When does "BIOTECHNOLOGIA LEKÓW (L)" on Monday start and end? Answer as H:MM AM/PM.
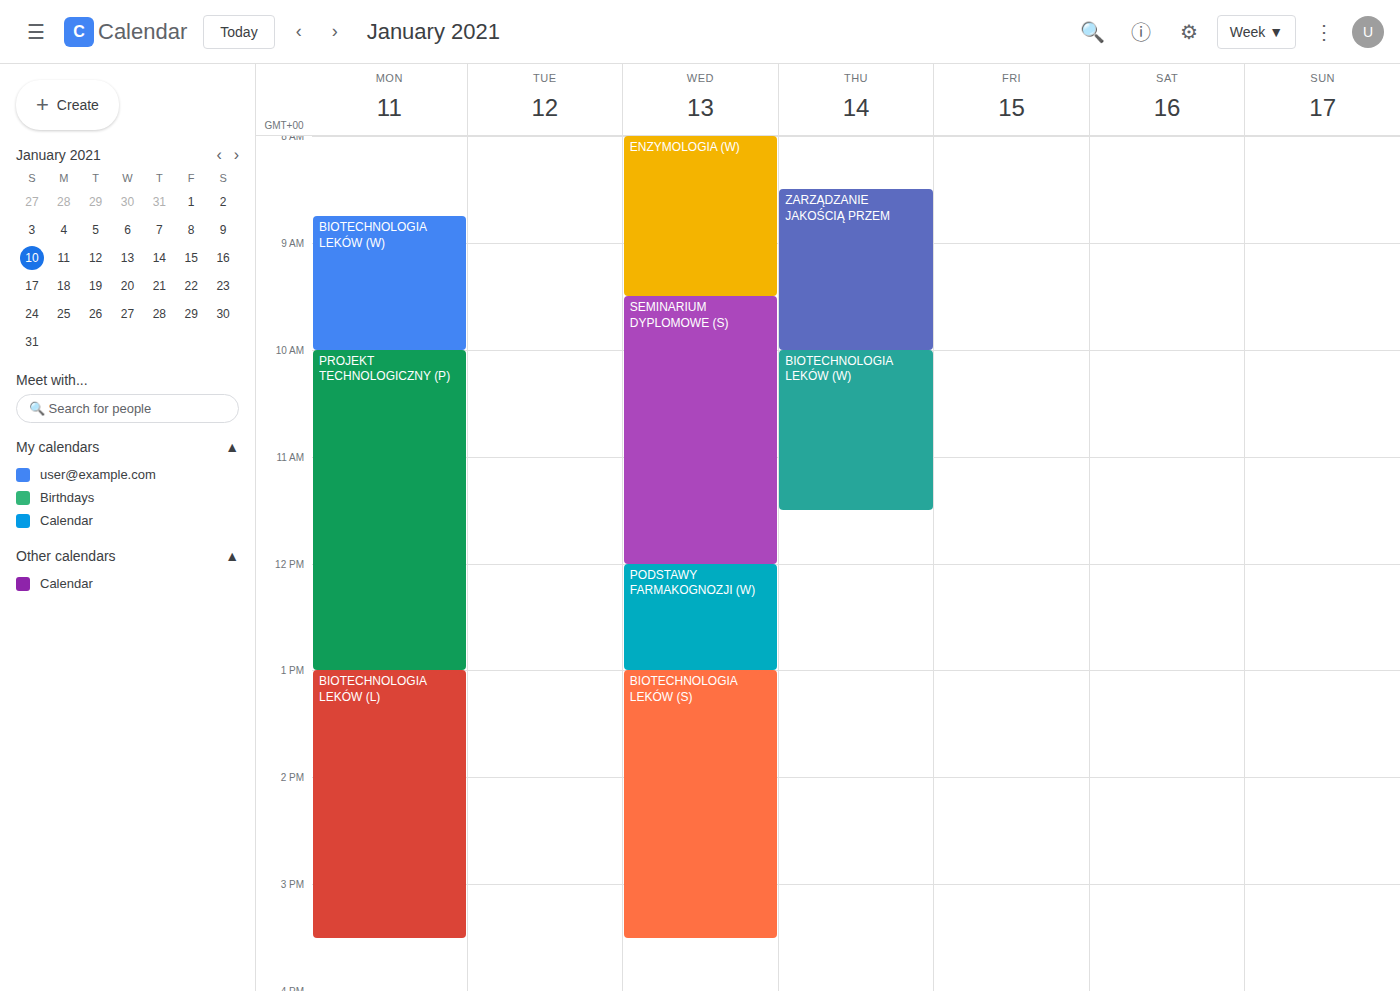
1:00 PM to 3:30 PM